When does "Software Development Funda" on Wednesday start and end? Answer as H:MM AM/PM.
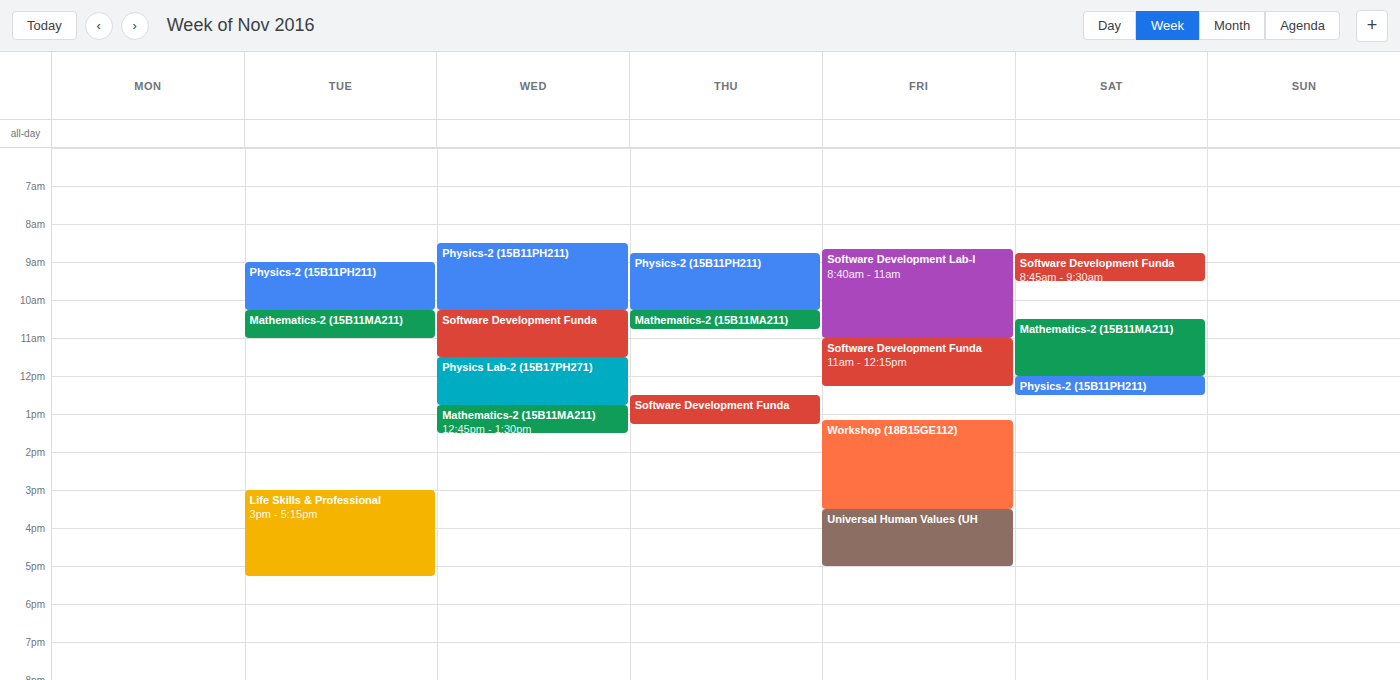
10:15 AM to 11:30 AM